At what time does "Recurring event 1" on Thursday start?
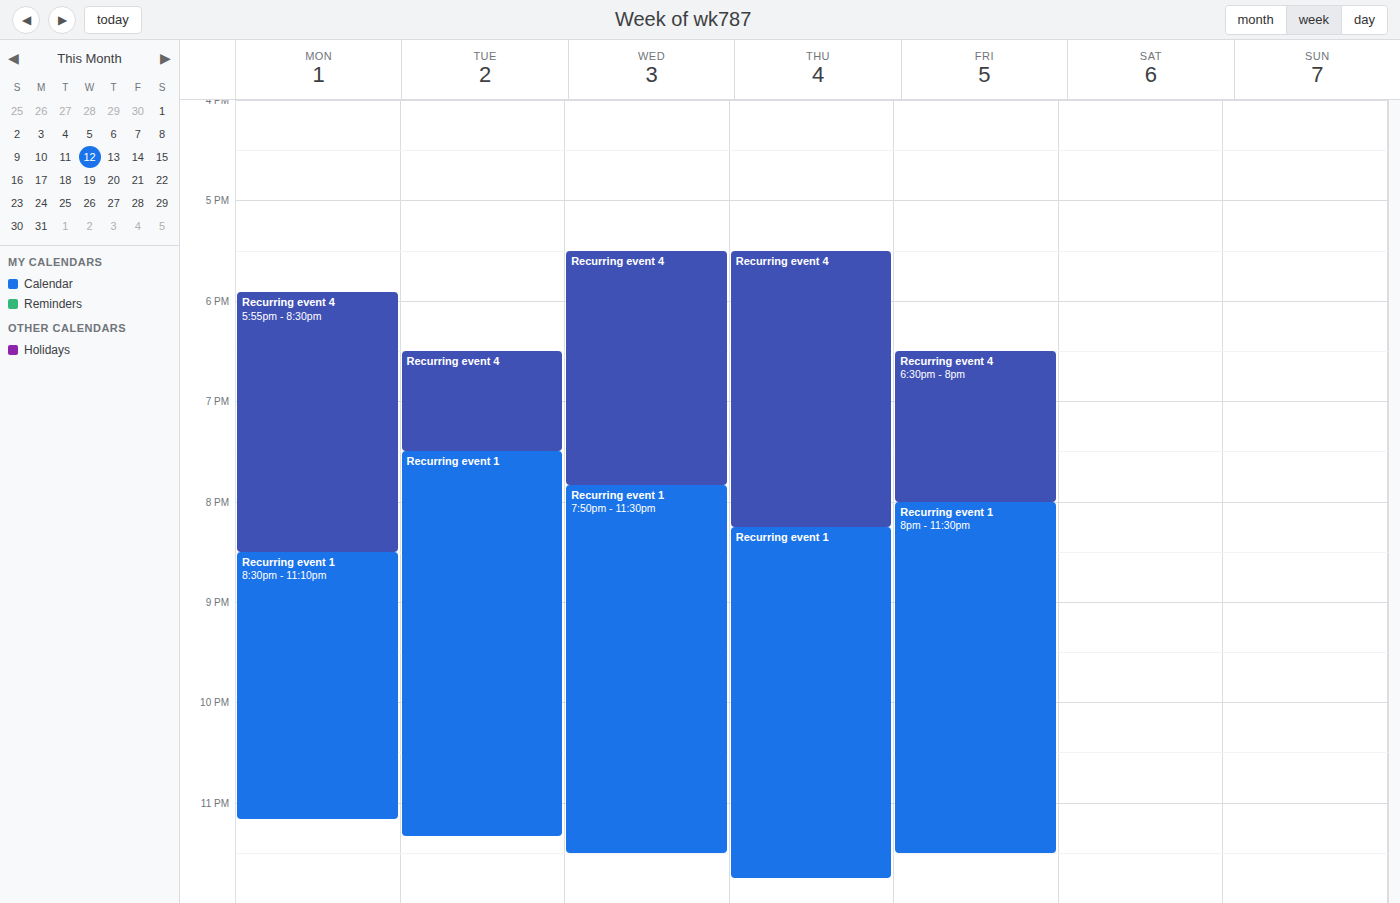
8:15 PM